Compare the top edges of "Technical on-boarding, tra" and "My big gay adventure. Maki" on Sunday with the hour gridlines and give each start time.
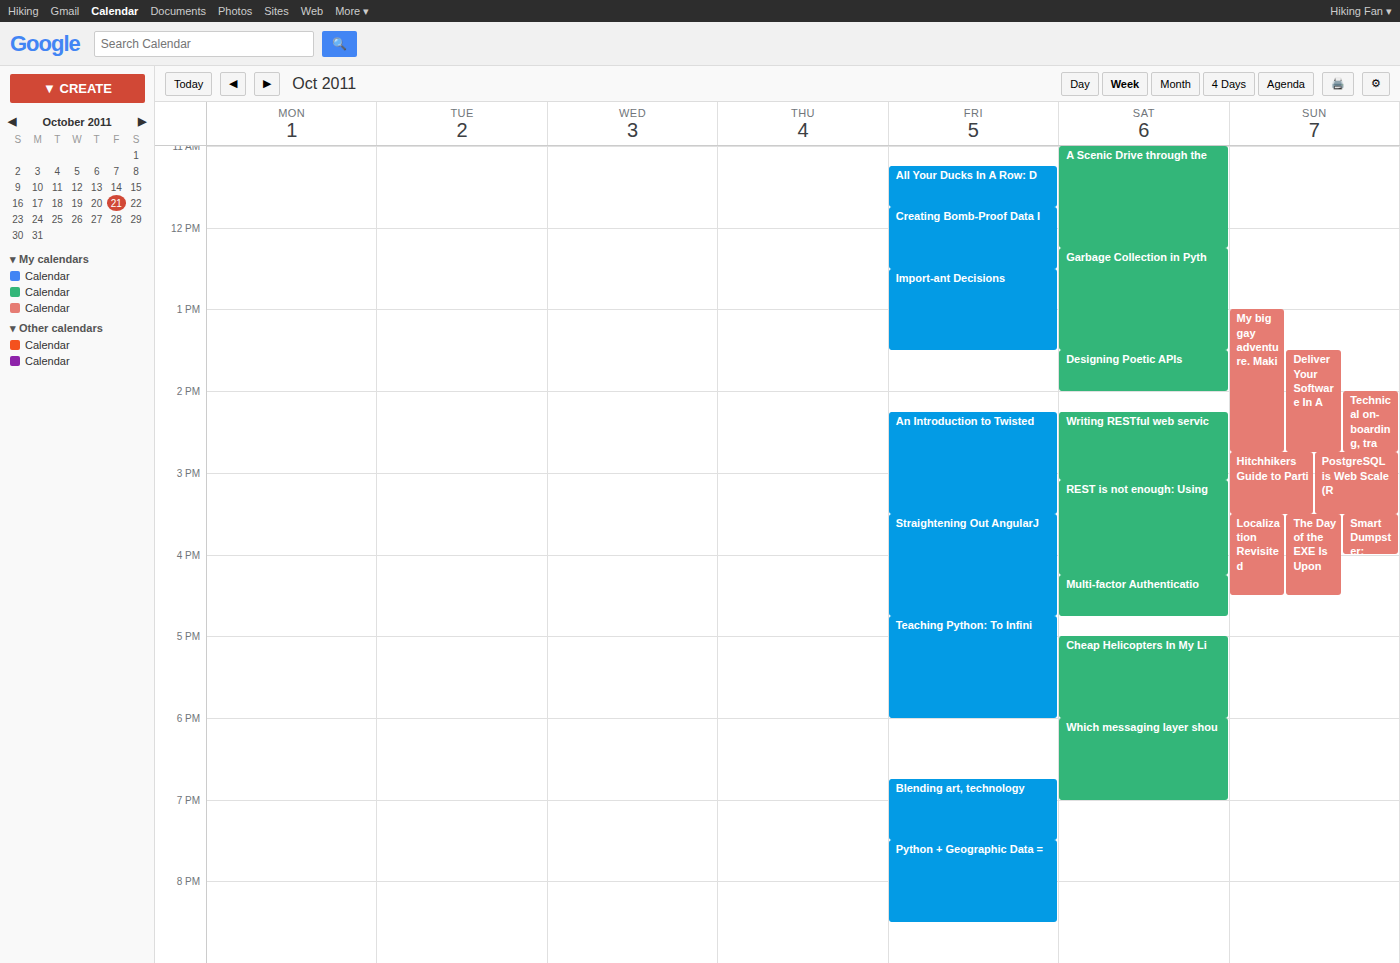
"Technical on-boarding, tra": 14:00, exactly on the 14:00 line. "My big gay adventure. Maki": 13:00, exactly on the 13:00 line.